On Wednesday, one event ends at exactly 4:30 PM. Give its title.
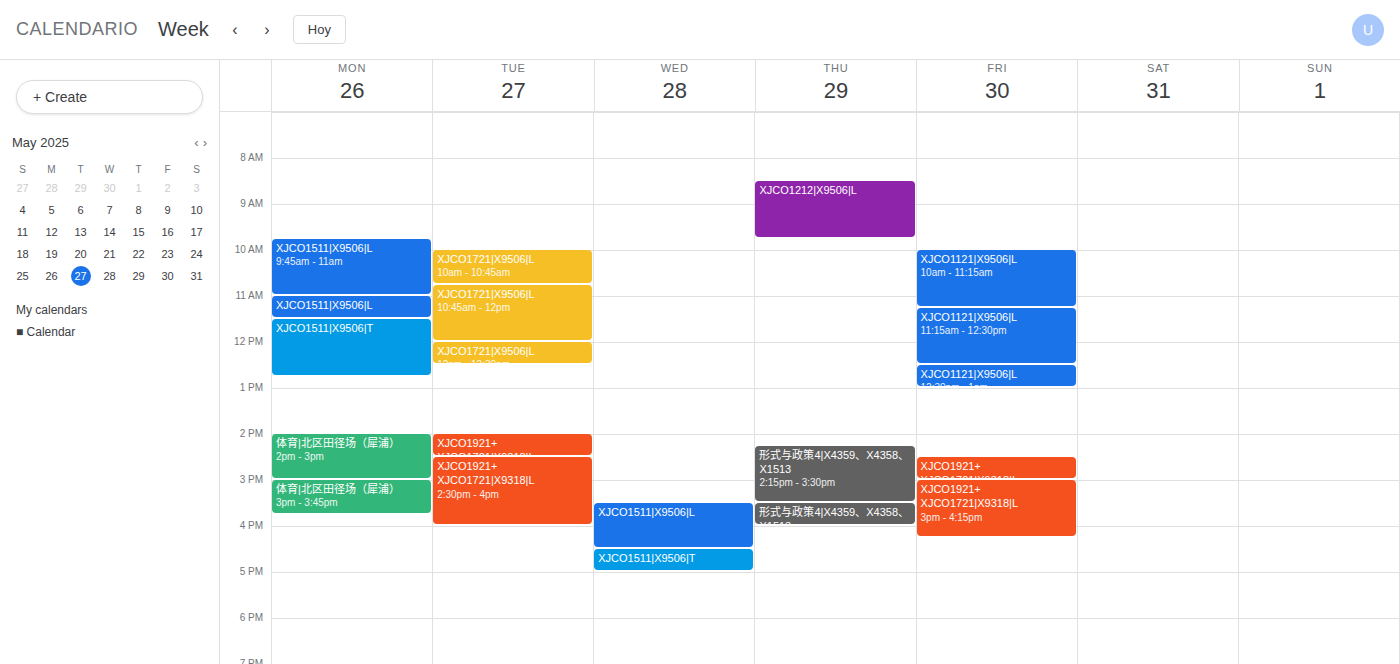
"XJCO1511|X9506|L"